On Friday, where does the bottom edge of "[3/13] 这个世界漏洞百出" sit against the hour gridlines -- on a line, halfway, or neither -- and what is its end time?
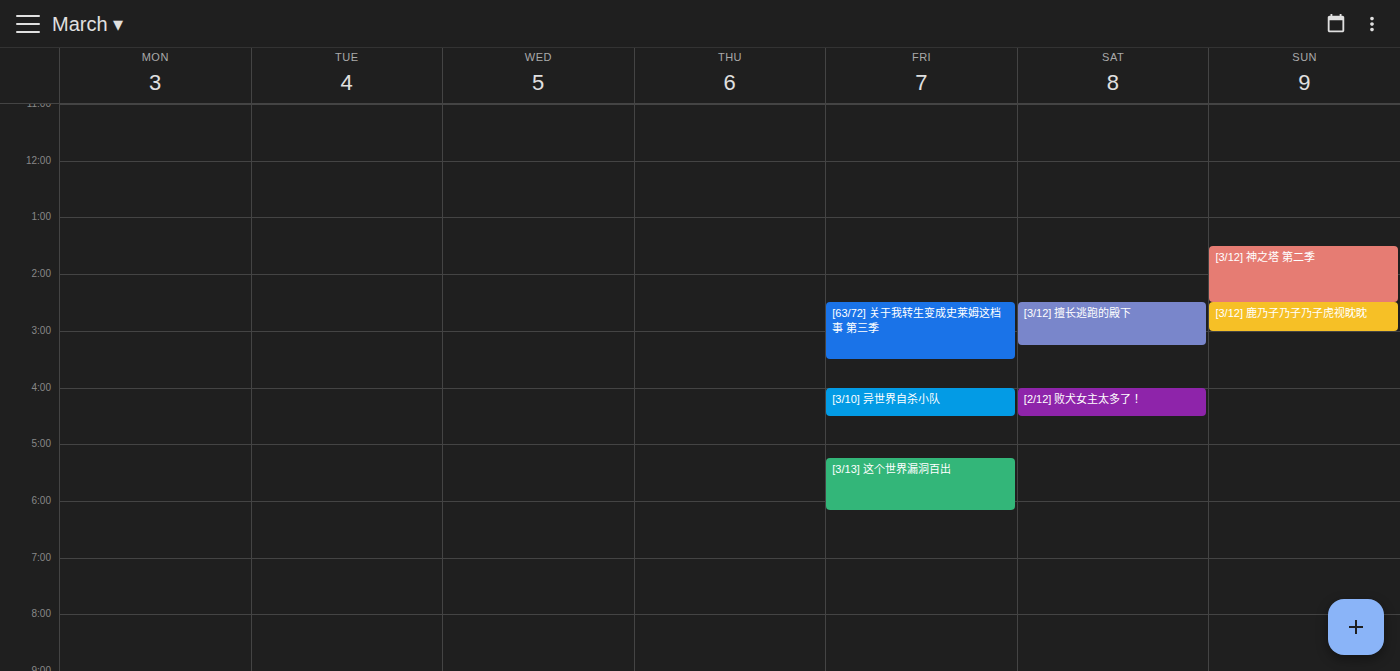
6:10 PM -- neither: 10 minutes below the 6 PM line and 50 minutes above the 7 PM line.